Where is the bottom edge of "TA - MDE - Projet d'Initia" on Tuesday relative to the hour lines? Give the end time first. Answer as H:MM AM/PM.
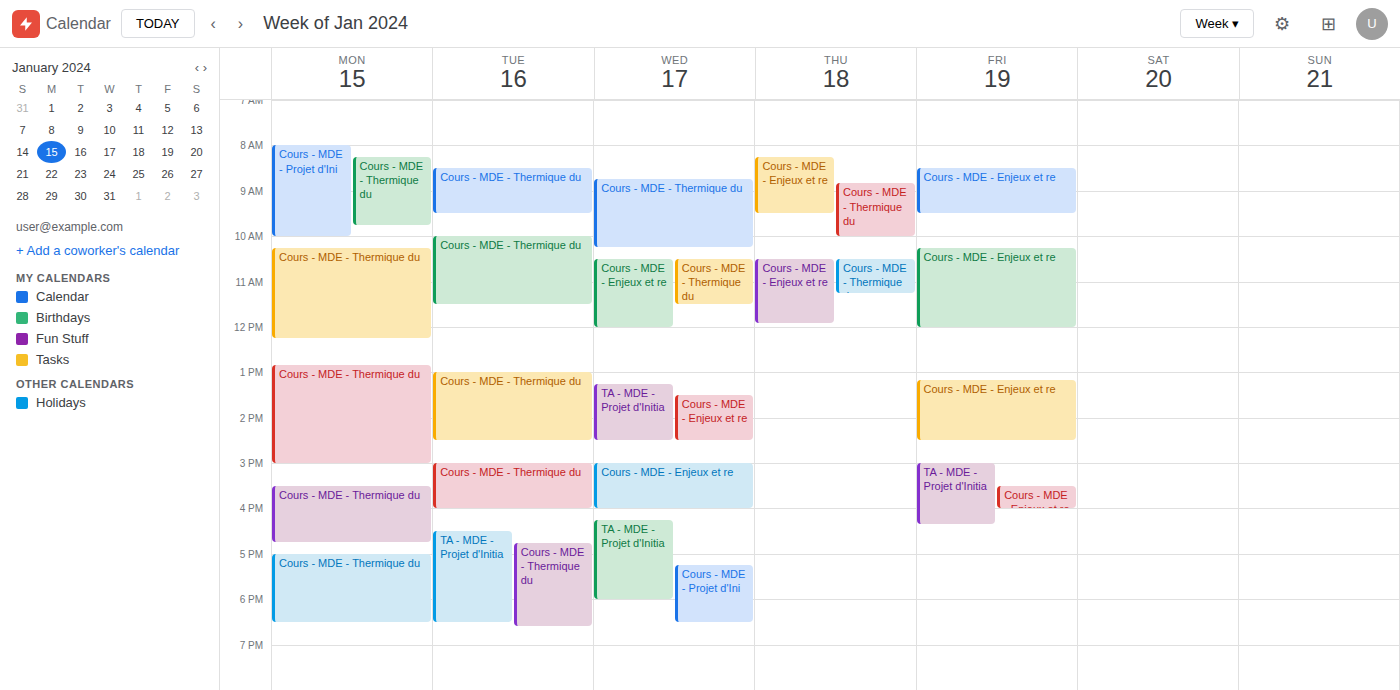
6:30 PM -- halfway between the 6 PM and 7 PM lines.